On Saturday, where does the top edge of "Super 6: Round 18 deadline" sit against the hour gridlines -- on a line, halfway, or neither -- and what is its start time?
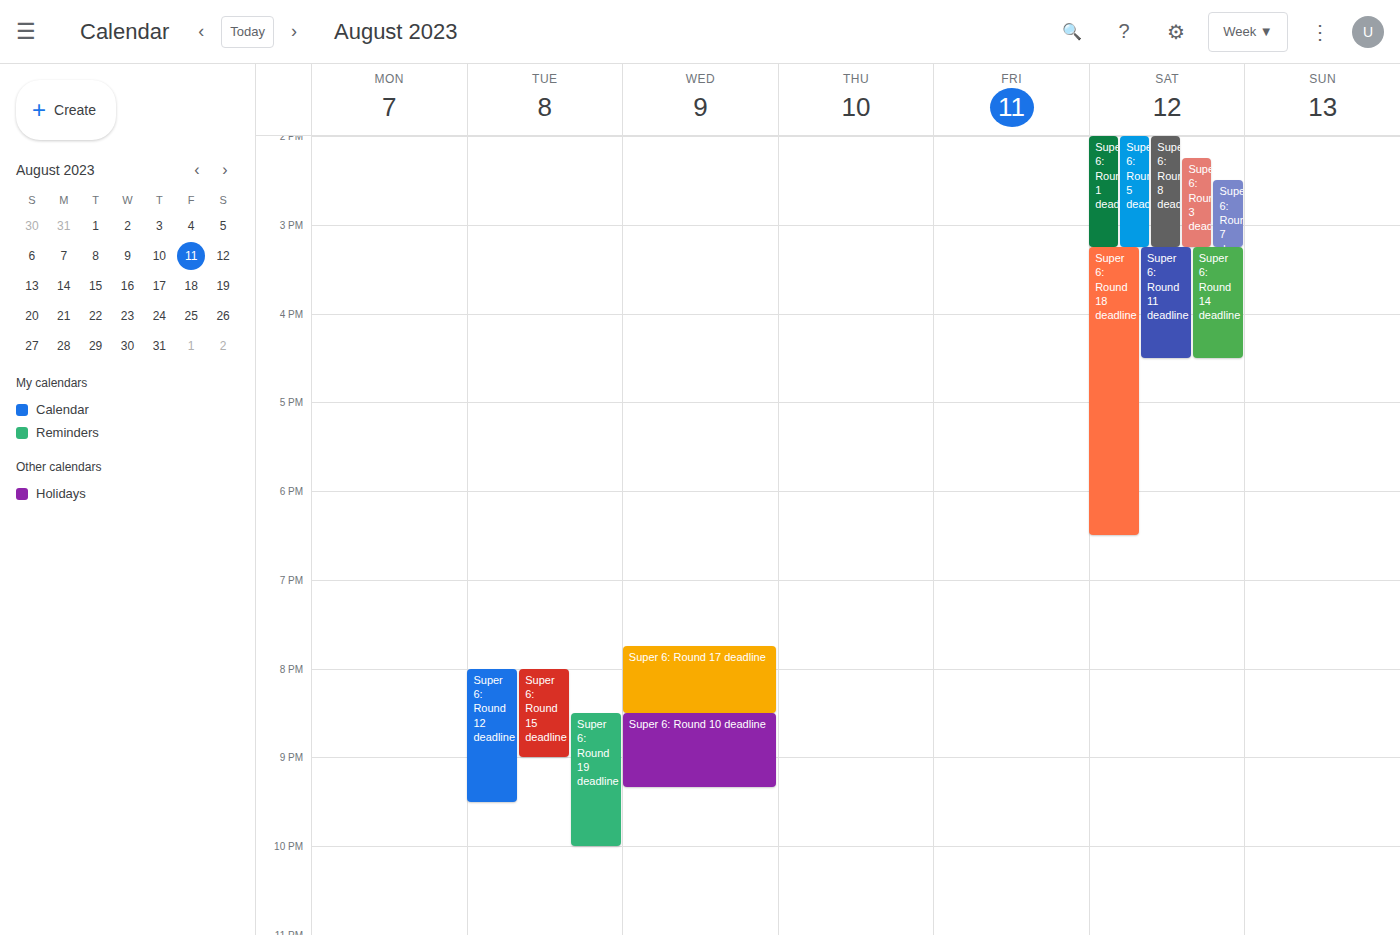
3:15 PM -- neither: a quarter of the way from the 3 PM line to the 4 PM line.